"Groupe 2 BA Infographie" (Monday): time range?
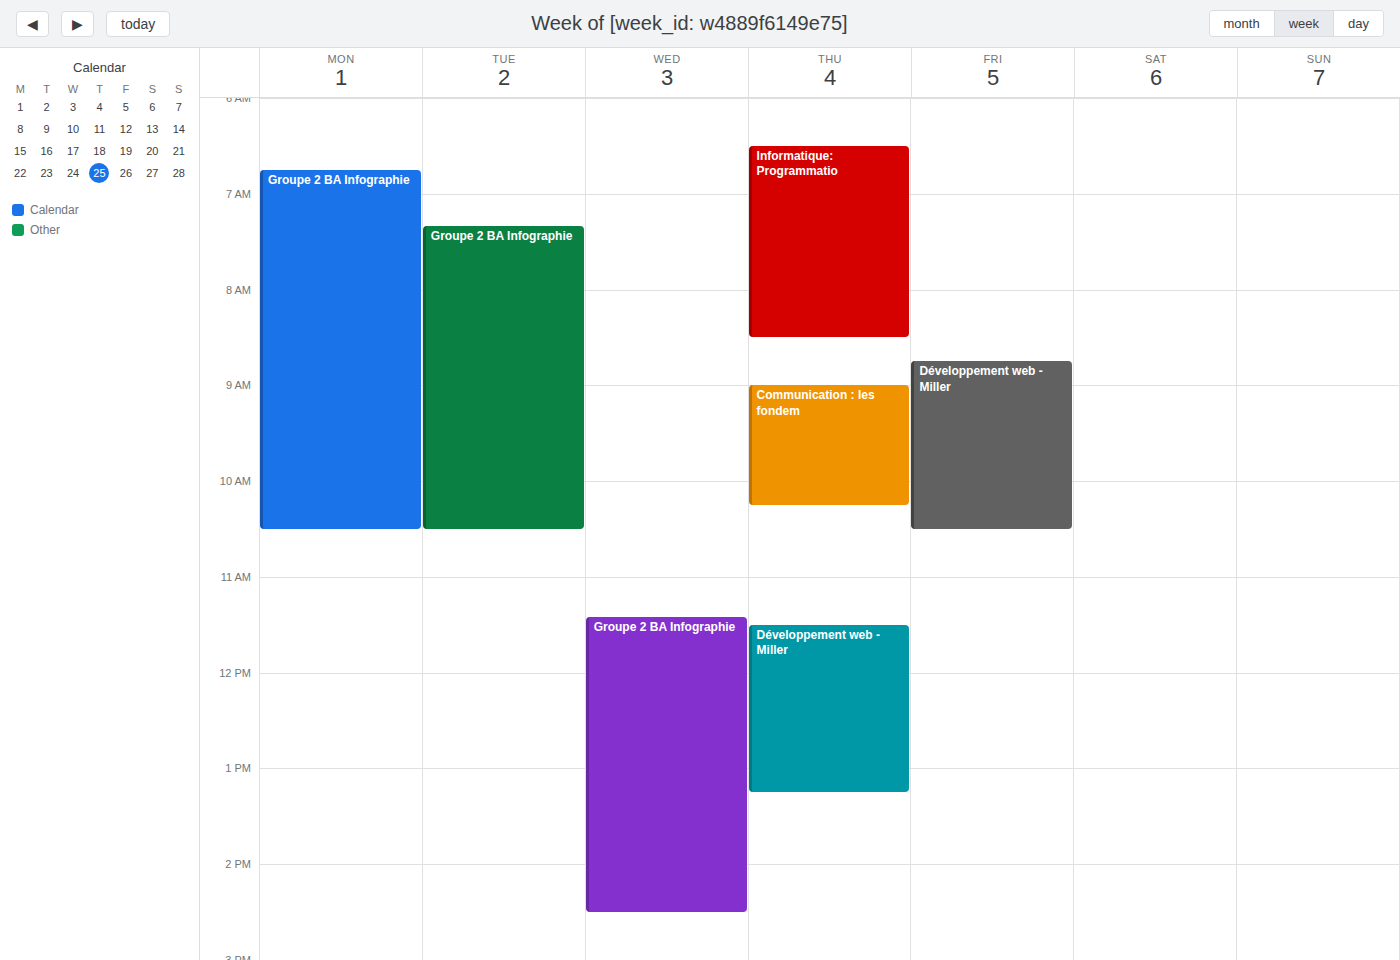
6:45 AM to 10:30 AM